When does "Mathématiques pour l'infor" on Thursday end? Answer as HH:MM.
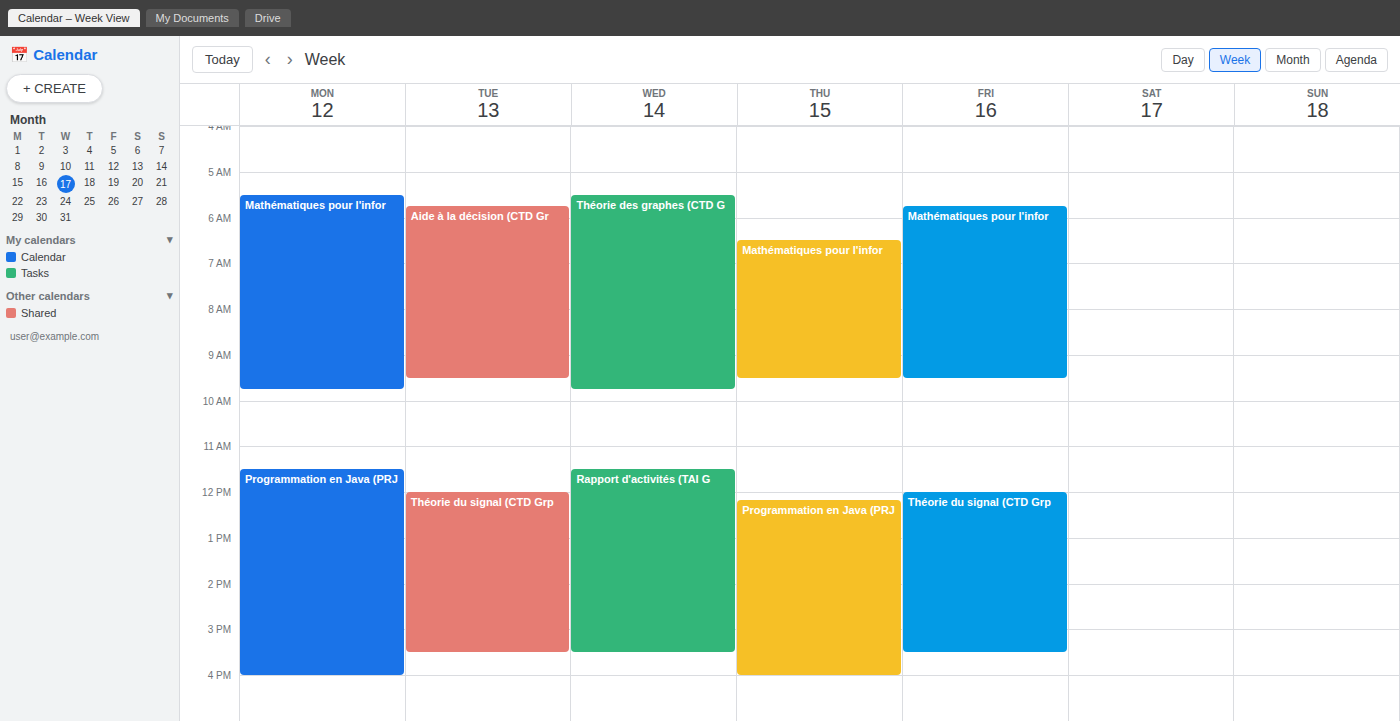
09:30